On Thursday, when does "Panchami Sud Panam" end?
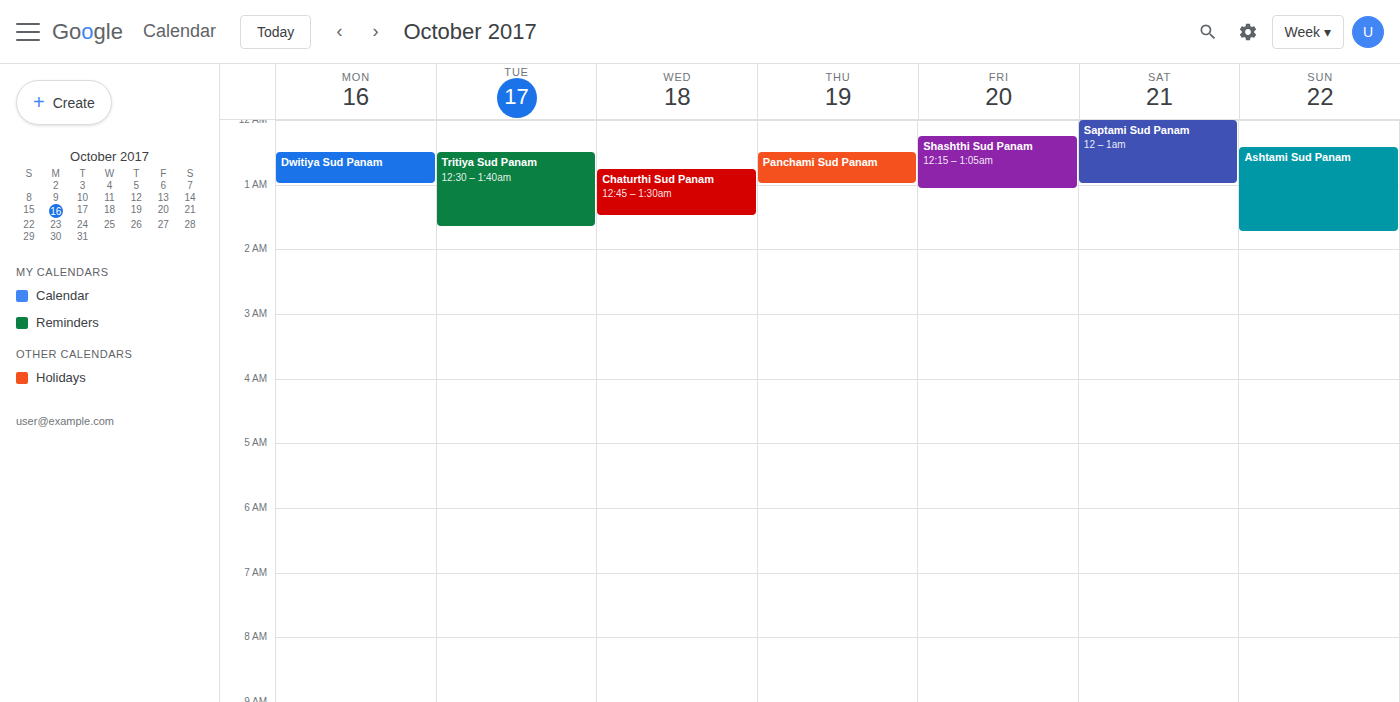
1:00 AM